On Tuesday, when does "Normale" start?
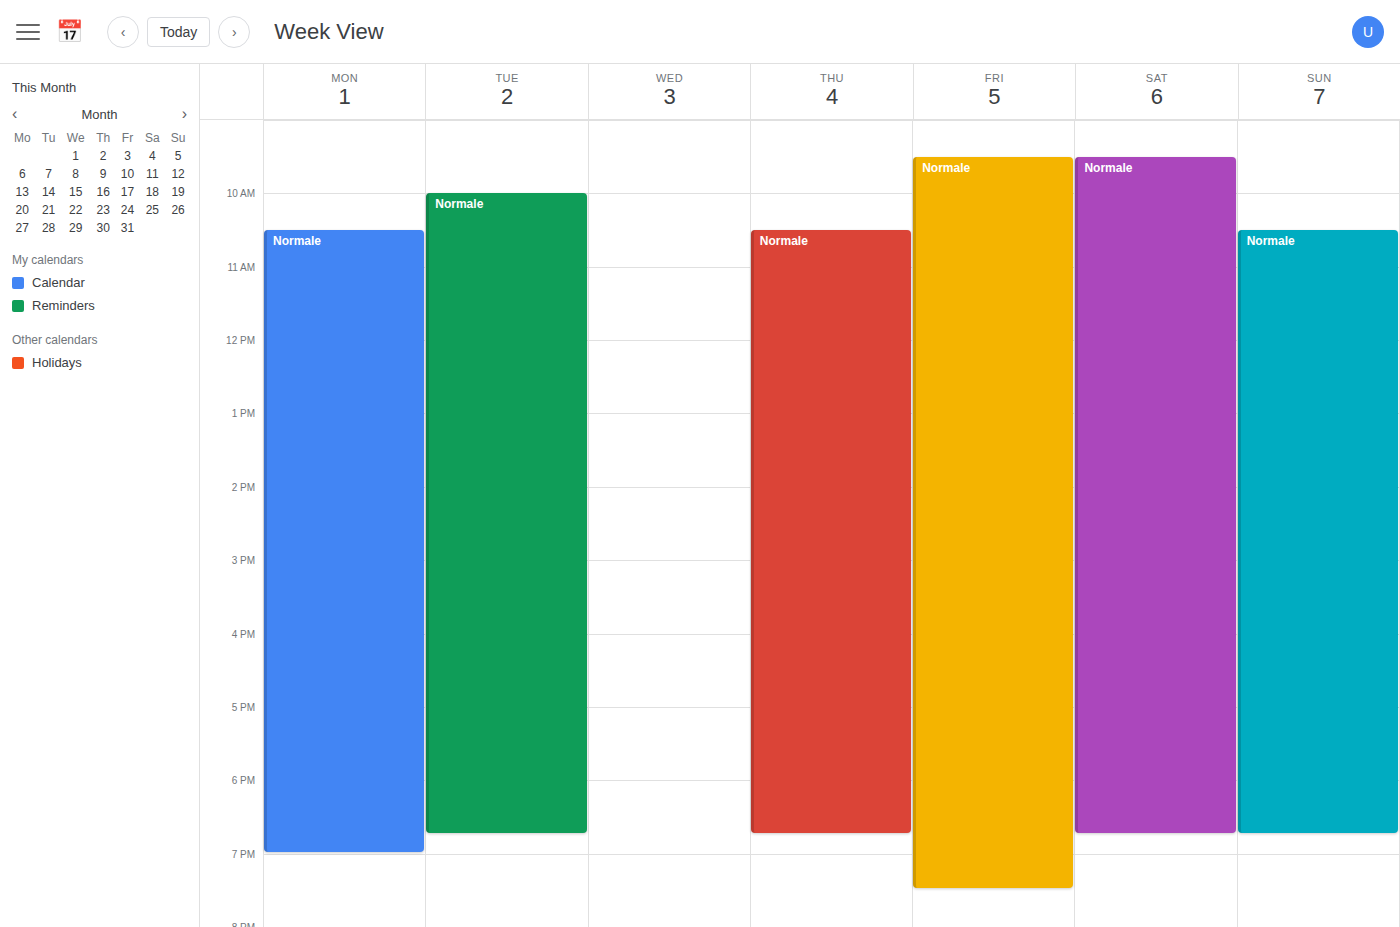
10:00 AM